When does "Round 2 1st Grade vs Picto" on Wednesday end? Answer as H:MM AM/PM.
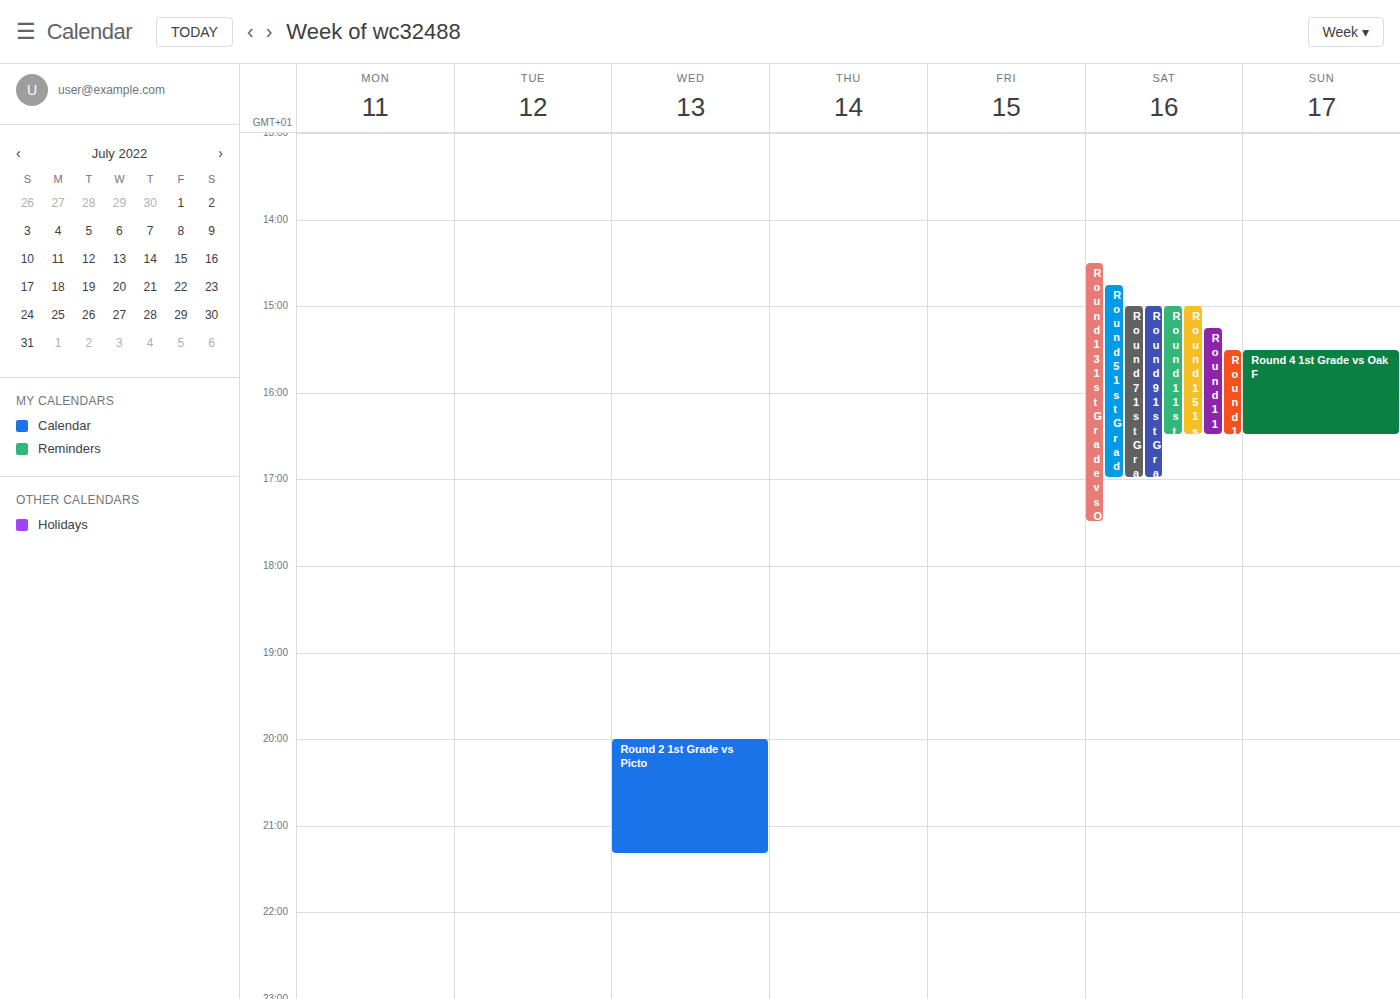
9:20 PM